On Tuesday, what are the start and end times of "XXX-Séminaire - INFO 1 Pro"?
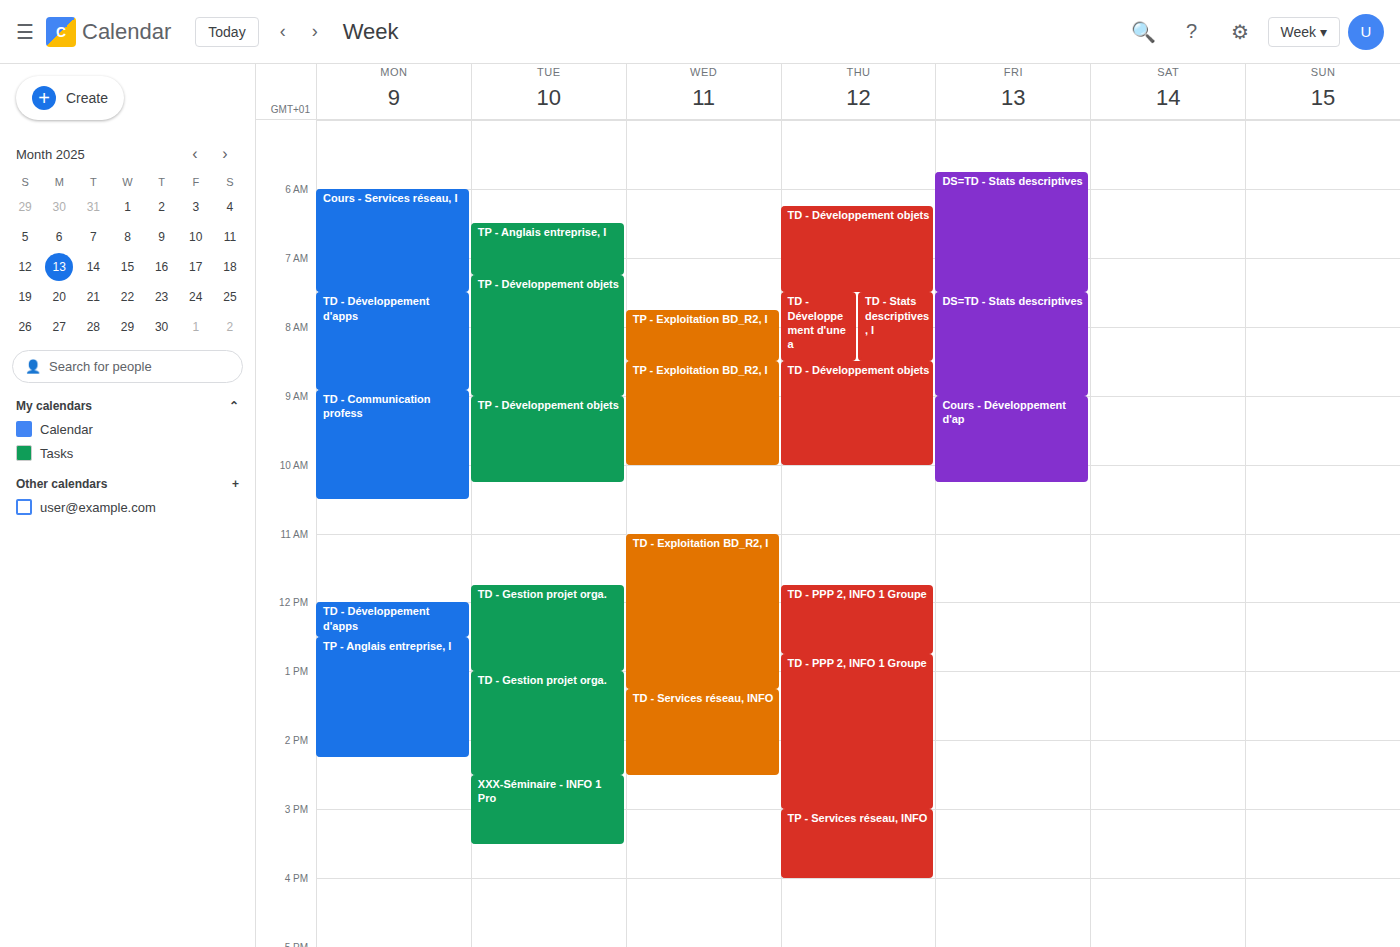
2:30 PM to 3:30 PM